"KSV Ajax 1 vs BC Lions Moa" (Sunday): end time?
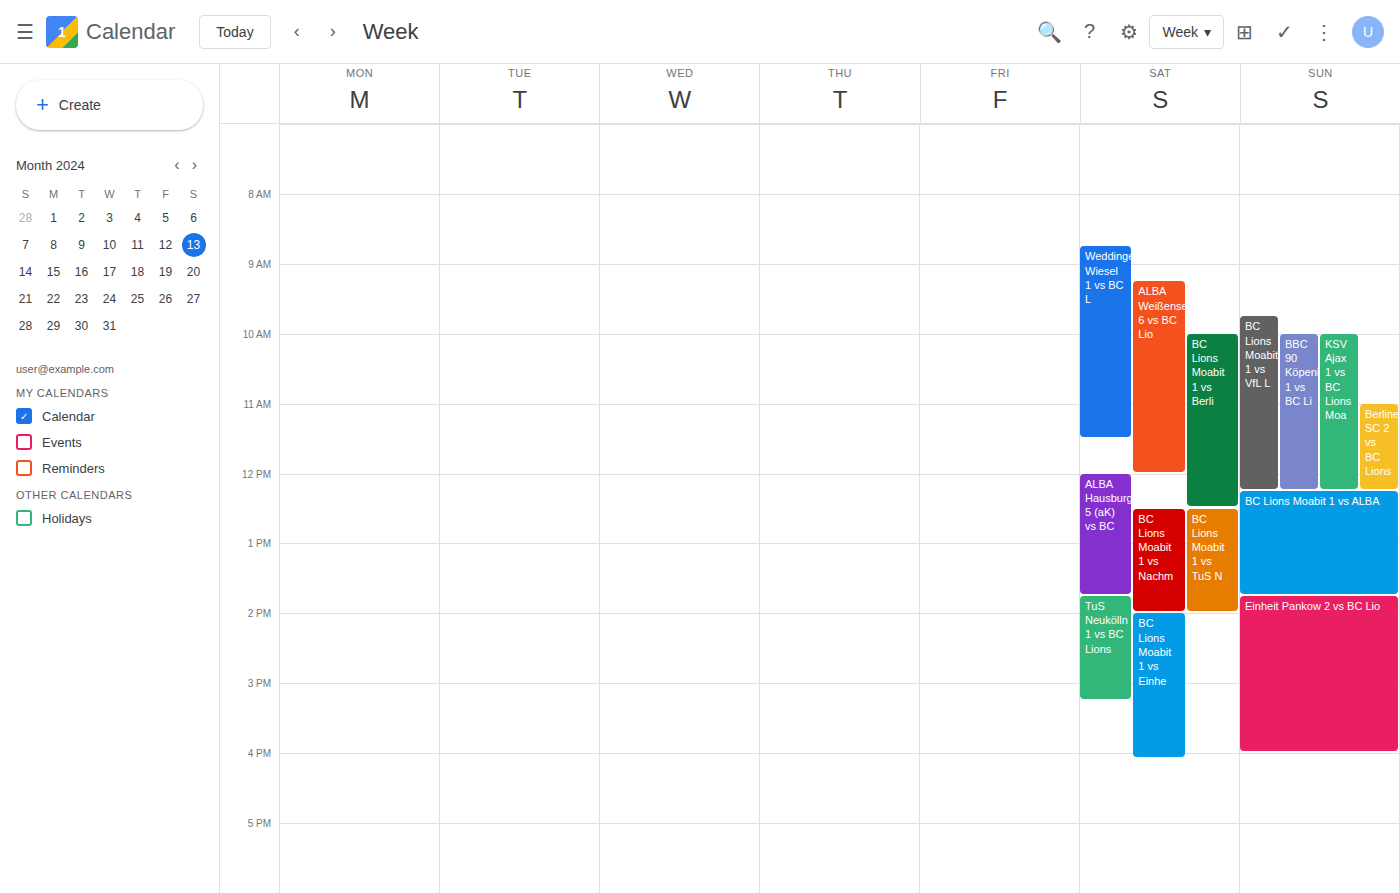
12:15